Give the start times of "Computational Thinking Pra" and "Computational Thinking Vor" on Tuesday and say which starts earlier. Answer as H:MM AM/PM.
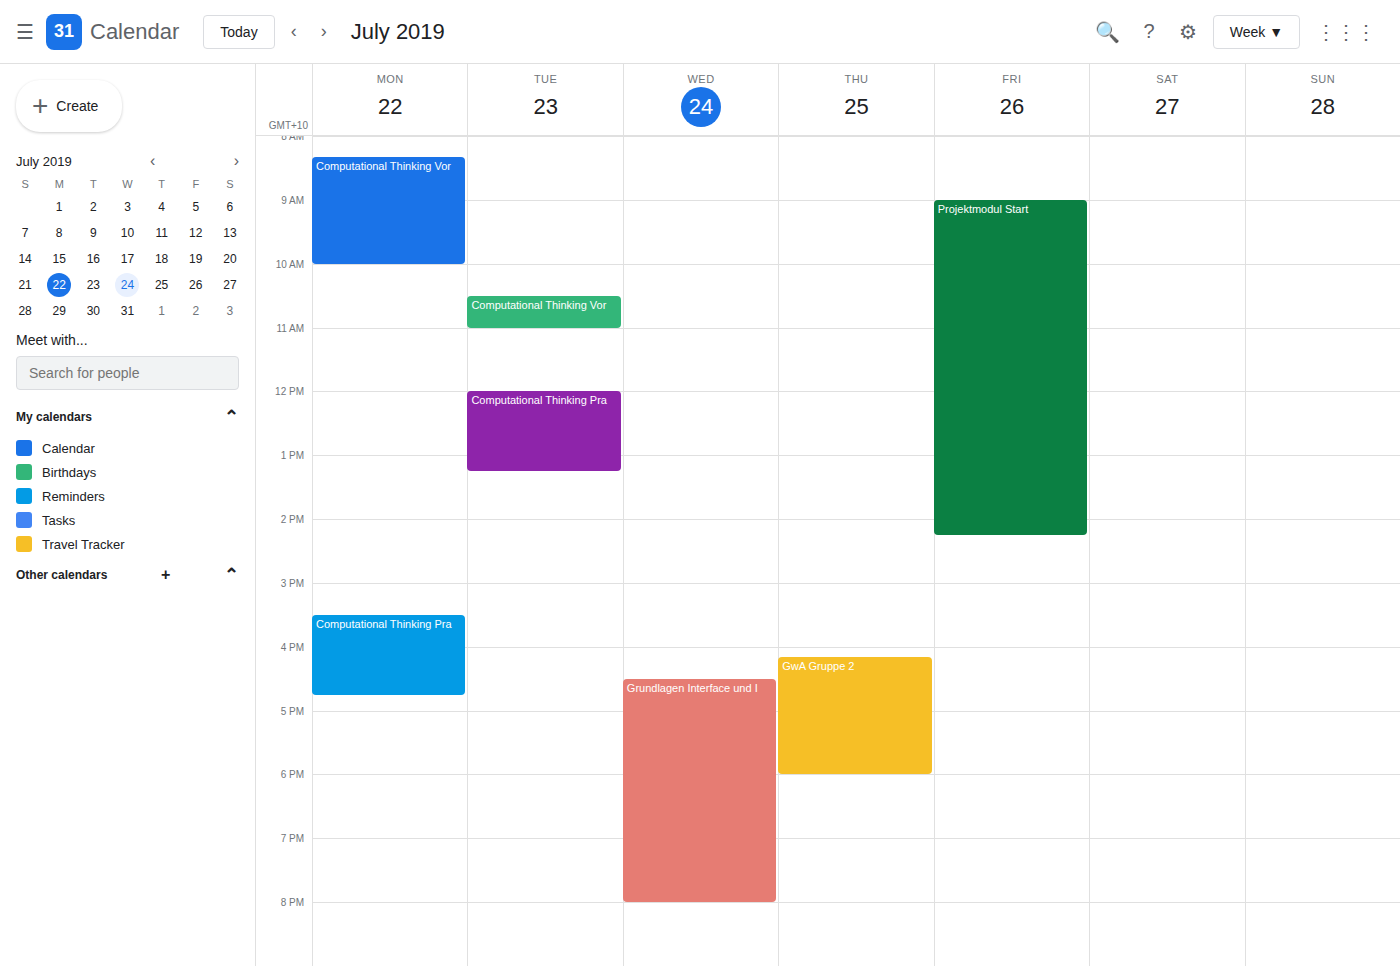
"Computational Thinking Vor" 10:30 AM; "Computational Thinking Pra" 12:00 PM.